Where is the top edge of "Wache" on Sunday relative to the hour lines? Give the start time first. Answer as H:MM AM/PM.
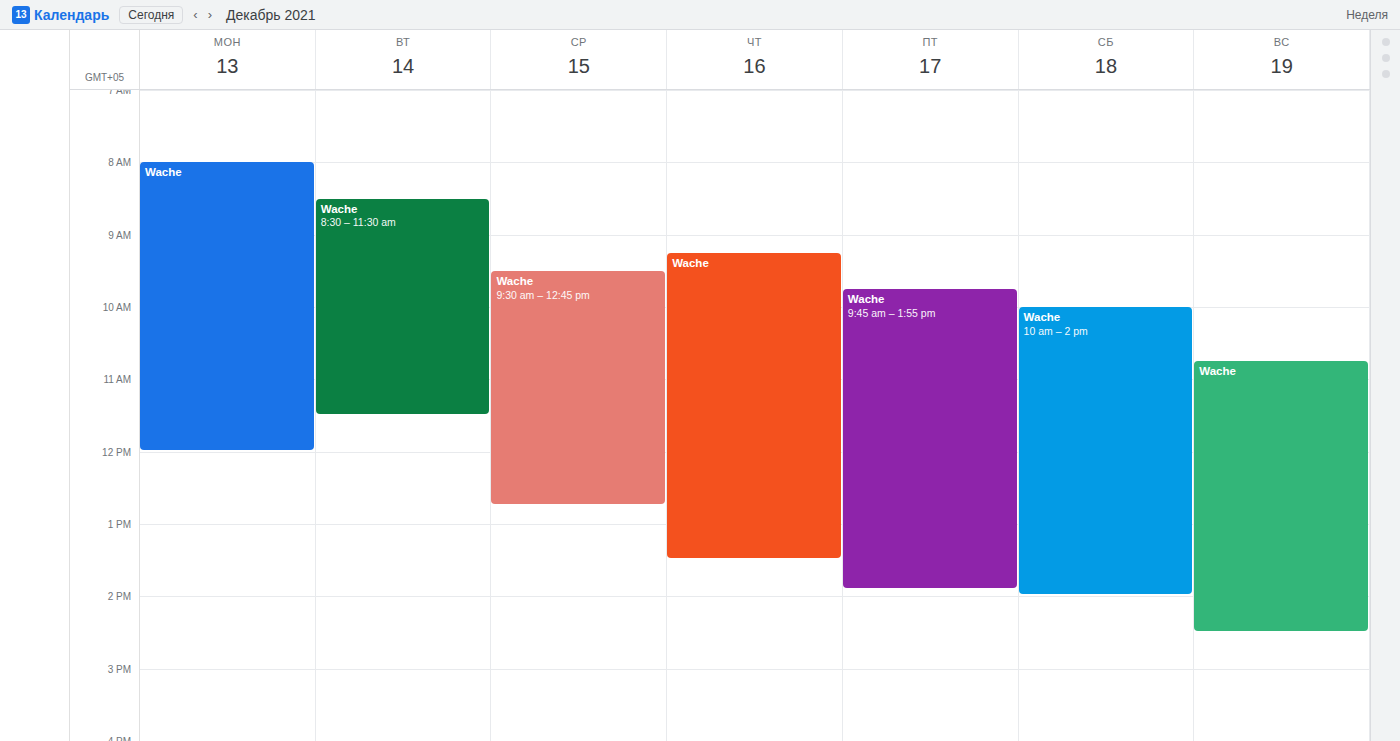
10:45 AM -- neither: three quarters of the way from the 10 AM line to the 11 AM line.